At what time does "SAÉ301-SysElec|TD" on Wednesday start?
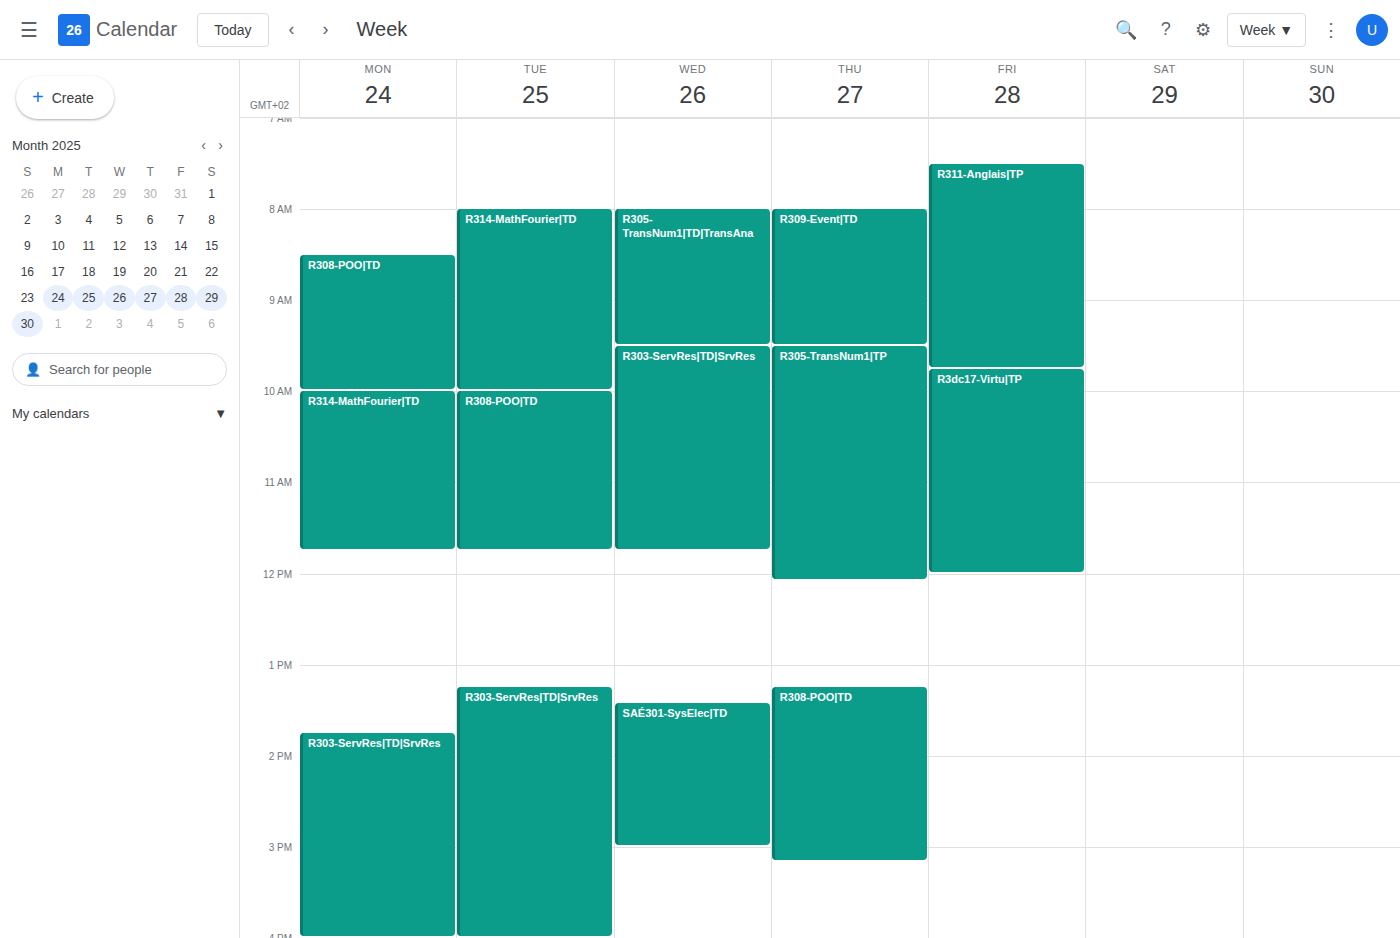
1:25 PM